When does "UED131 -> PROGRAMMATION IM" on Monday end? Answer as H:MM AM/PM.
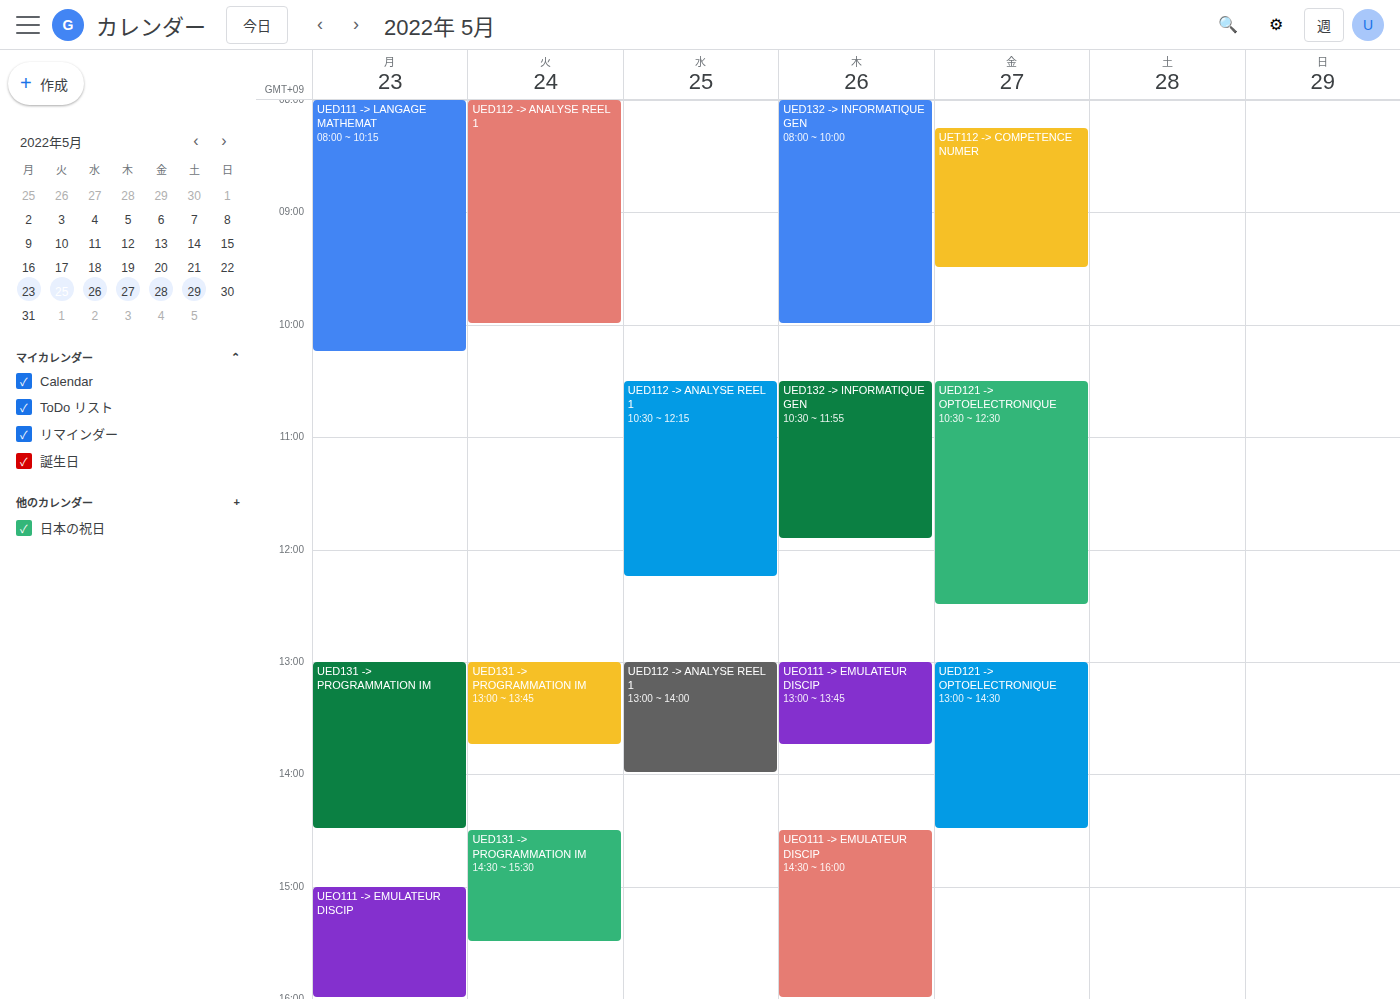
2:30 PM